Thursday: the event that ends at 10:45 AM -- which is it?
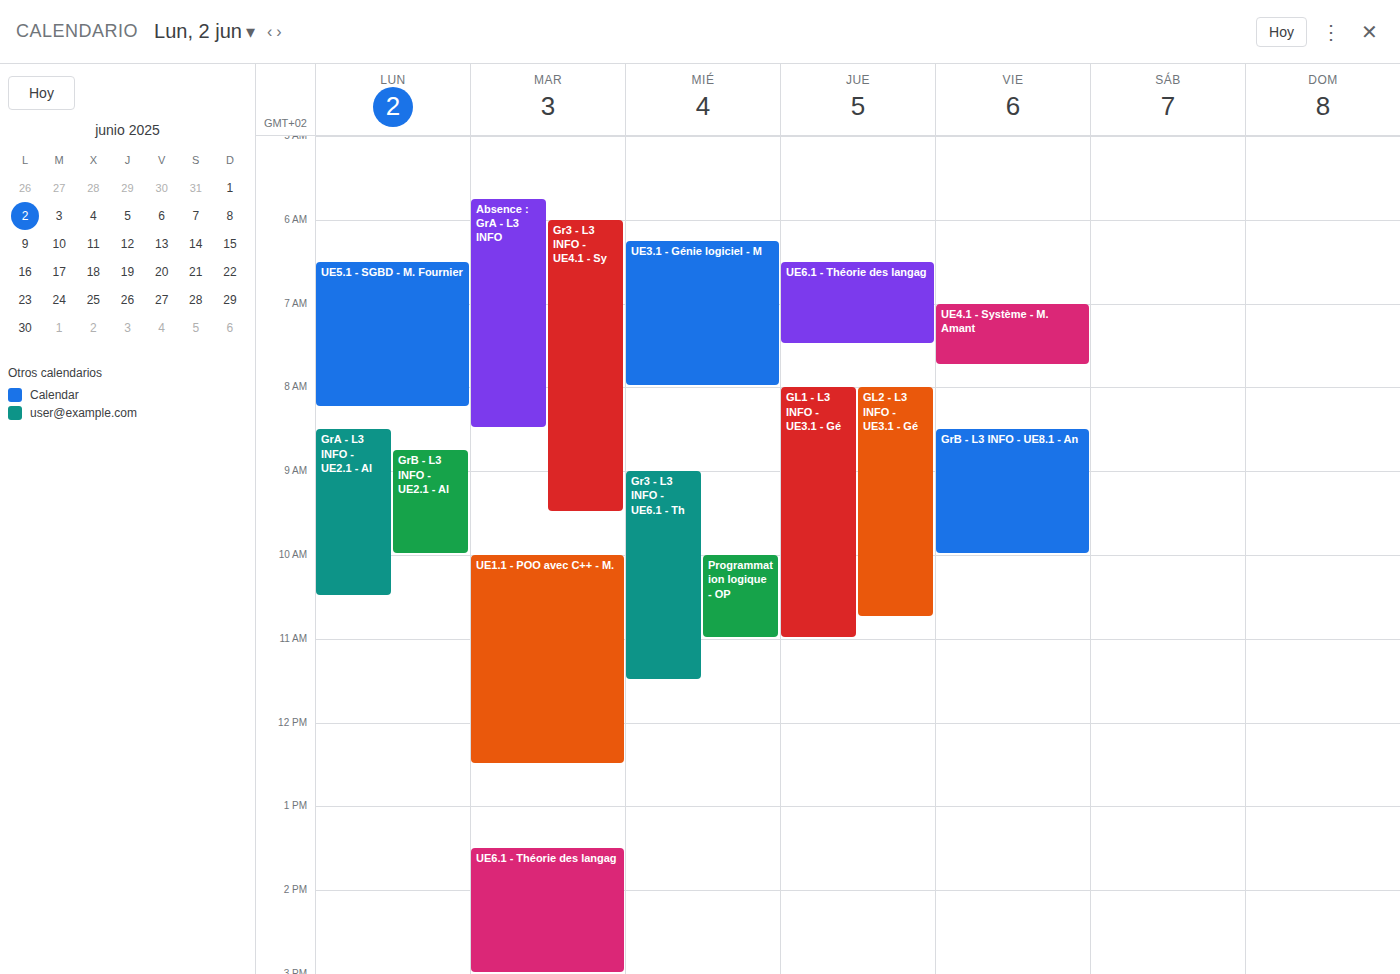
"GL2 - L3 INFO - UE3.1 - Gé"